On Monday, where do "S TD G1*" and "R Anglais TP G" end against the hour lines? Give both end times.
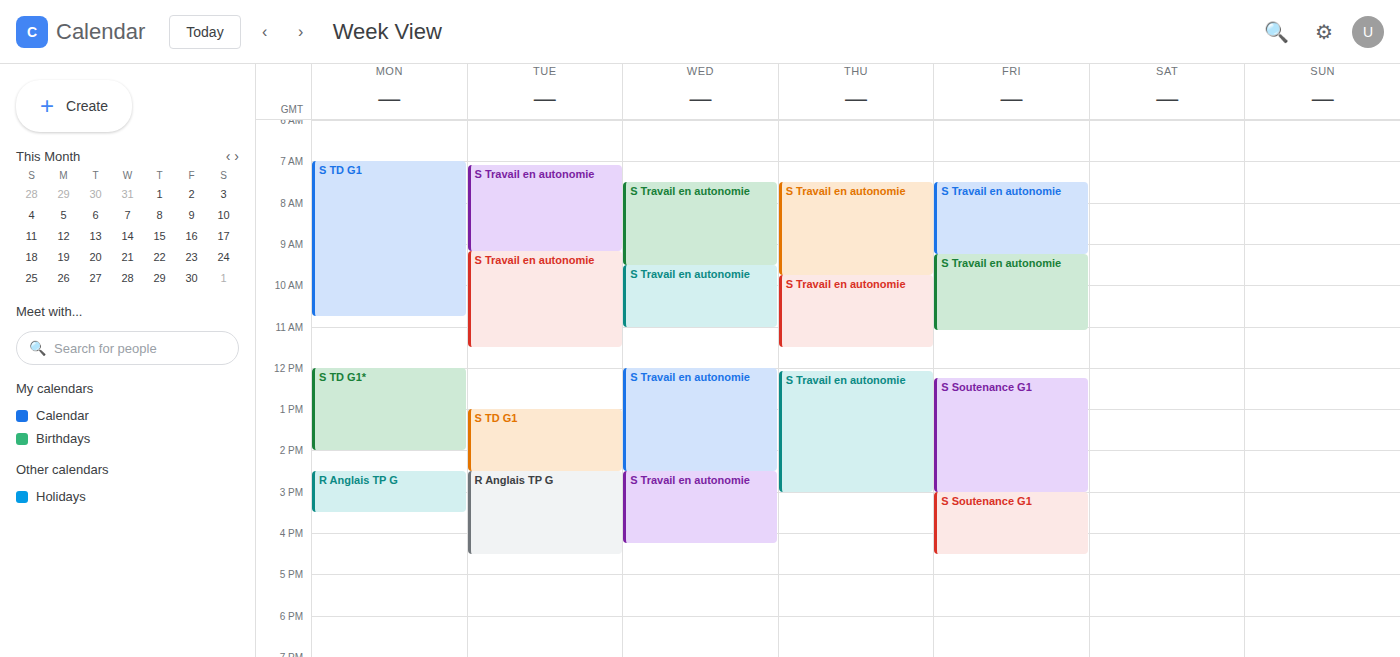
"S TD G1*": 14:00, exactly on the 14:00 line. "R Anglais TP G": 15:30, halfway between the 15:00 and 16:00 lines.